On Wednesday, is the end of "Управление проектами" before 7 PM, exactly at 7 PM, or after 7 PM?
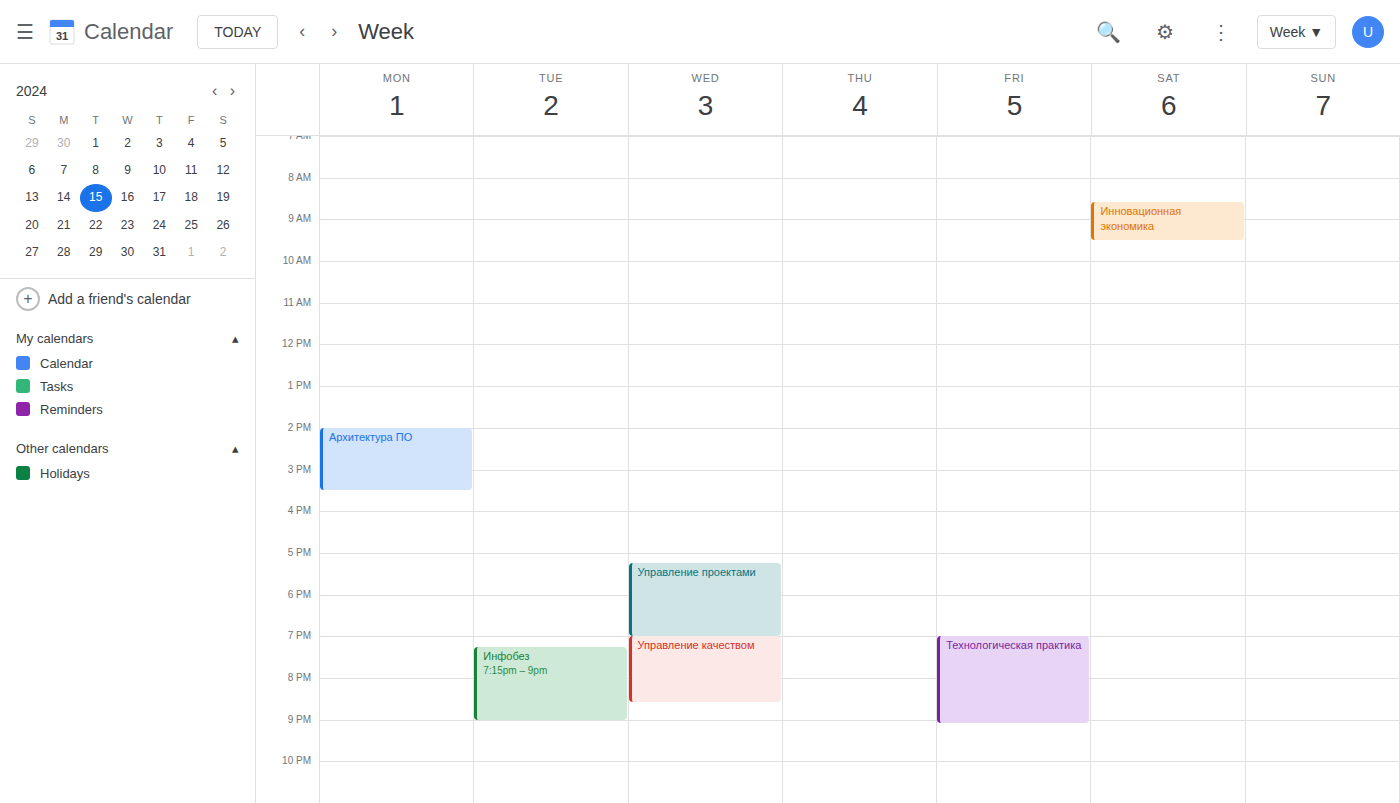
7:00 PM -- exactly at 7 PM, on the 7 PM line.